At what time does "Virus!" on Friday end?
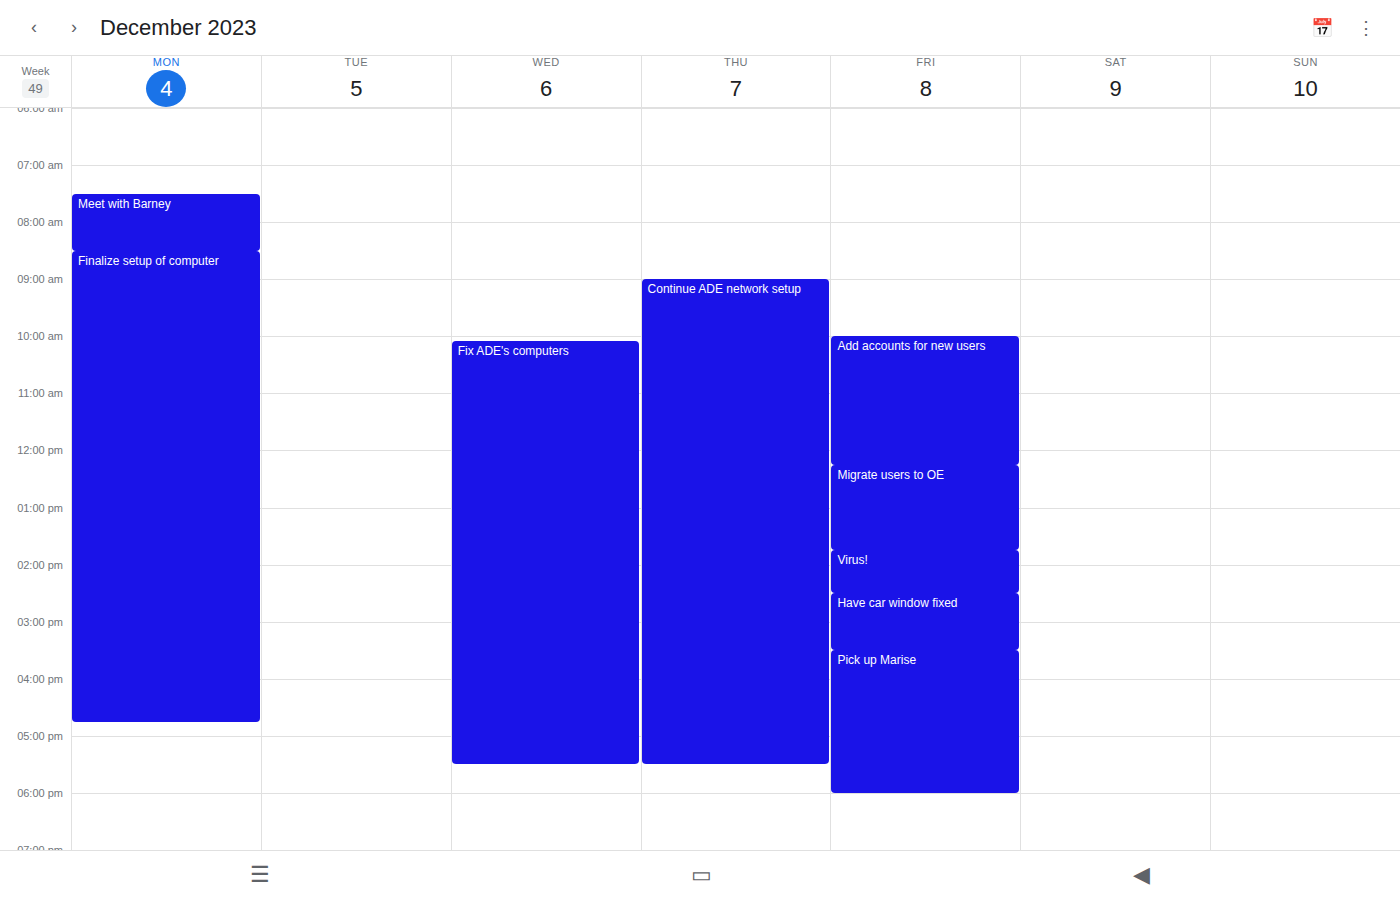
2:30 PM